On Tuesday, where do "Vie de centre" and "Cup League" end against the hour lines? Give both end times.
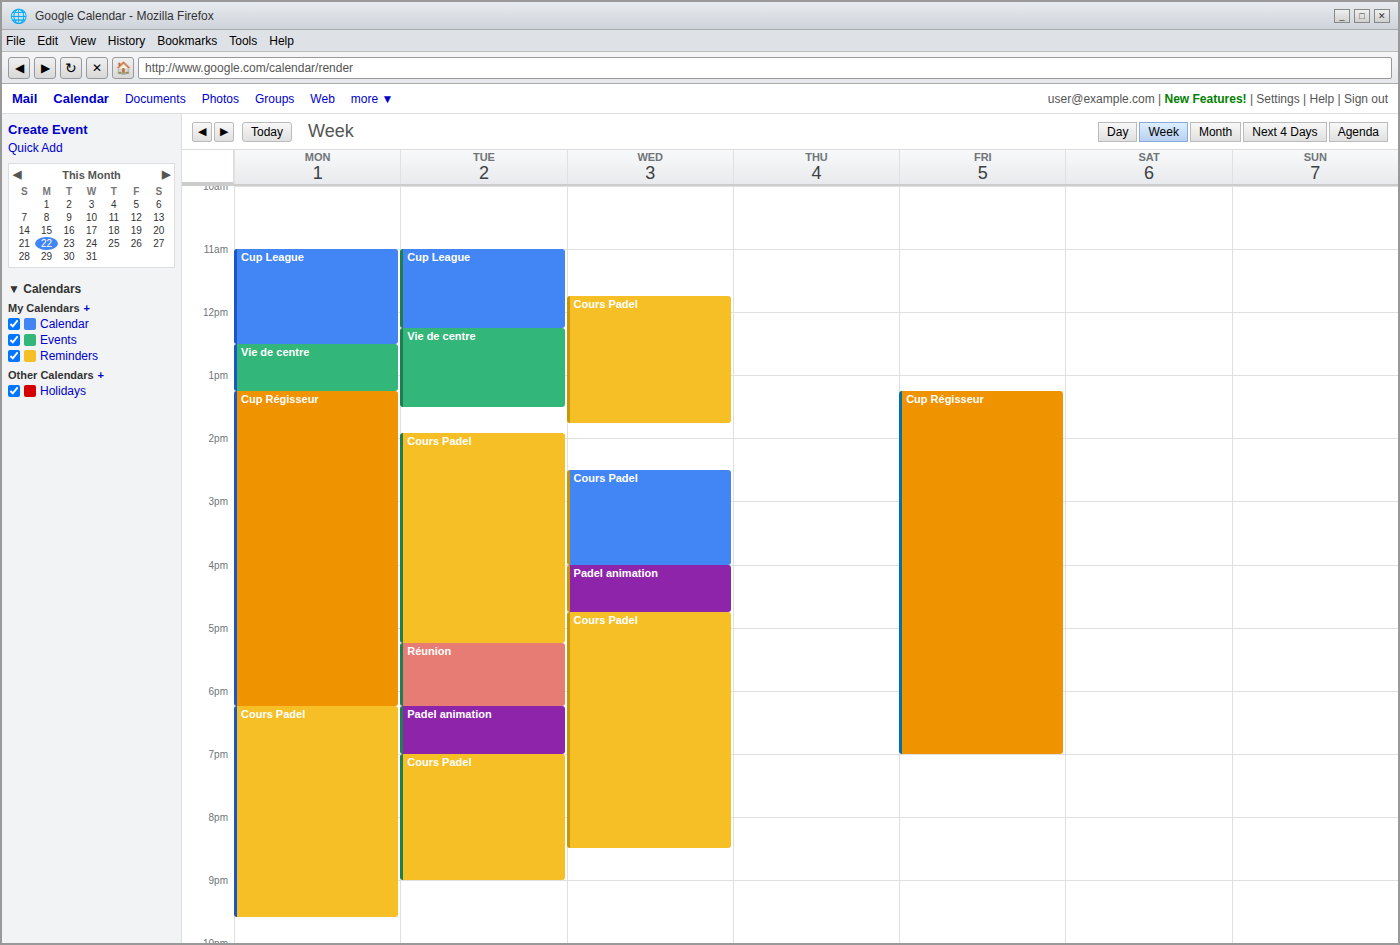
"Vie de centre": 1:30 PM, halfway between the 1 PM and 2 PM lines. "Cup League": 12:15 PM, neither: a quarter of the way from the 12 PM line to the 1 PM line.